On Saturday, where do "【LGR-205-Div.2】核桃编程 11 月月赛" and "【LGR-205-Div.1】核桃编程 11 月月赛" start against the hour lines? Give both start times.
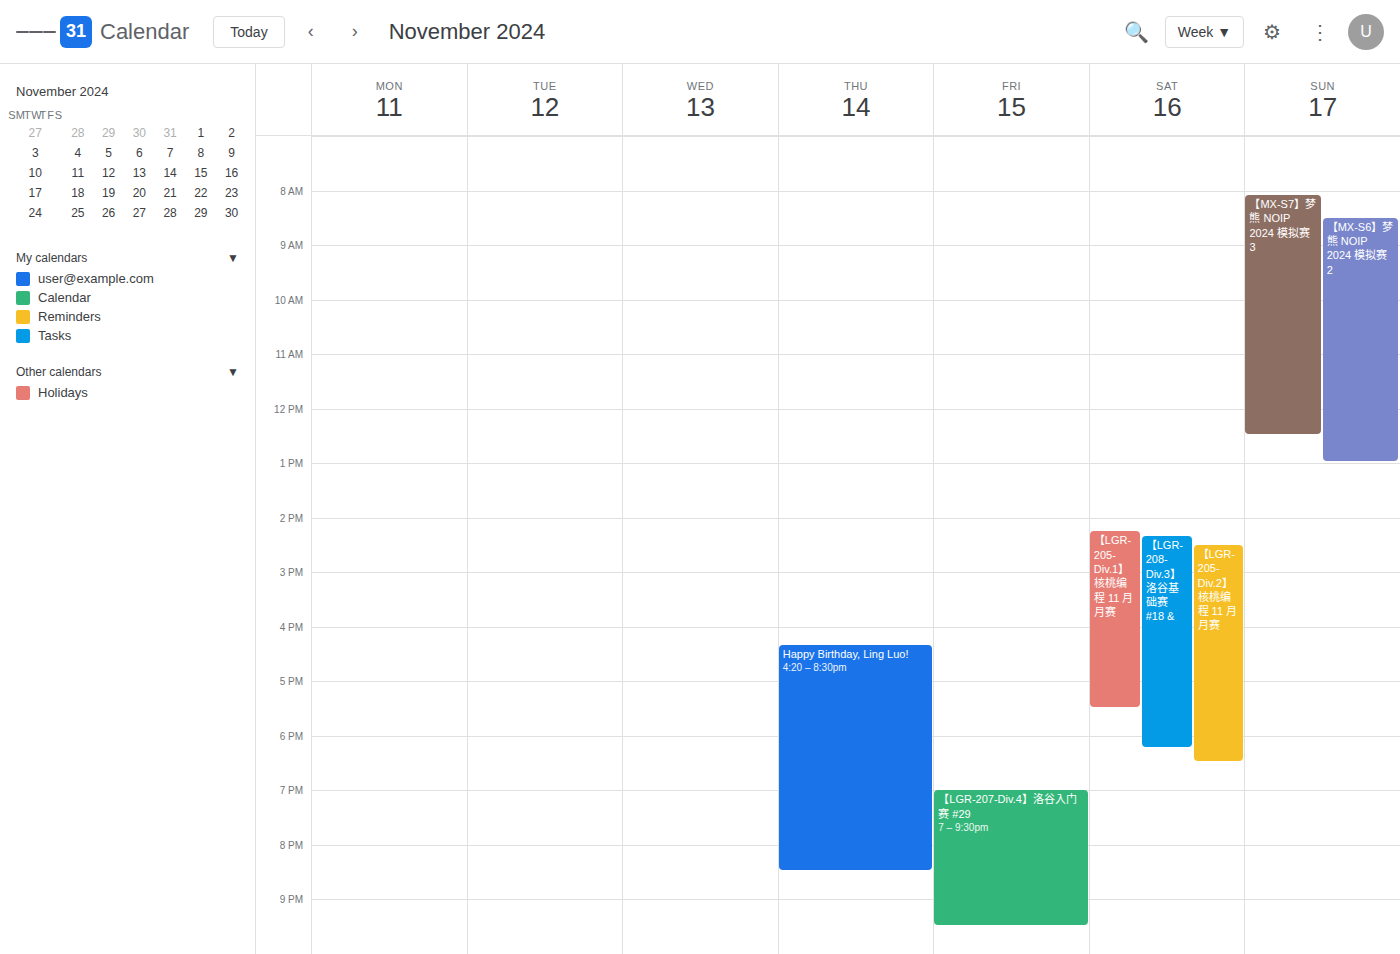
"【LGR-205-Div.2】核桃编程 11 月月赛": 2:30 PM, halfway between the 2 PM and 3 PM lines. "【LGR-205-Div.1】核桃编程 11 月月赛": 2:15 PM, neither: a quarter of the way from the 2 PM line to the 3 PM line.